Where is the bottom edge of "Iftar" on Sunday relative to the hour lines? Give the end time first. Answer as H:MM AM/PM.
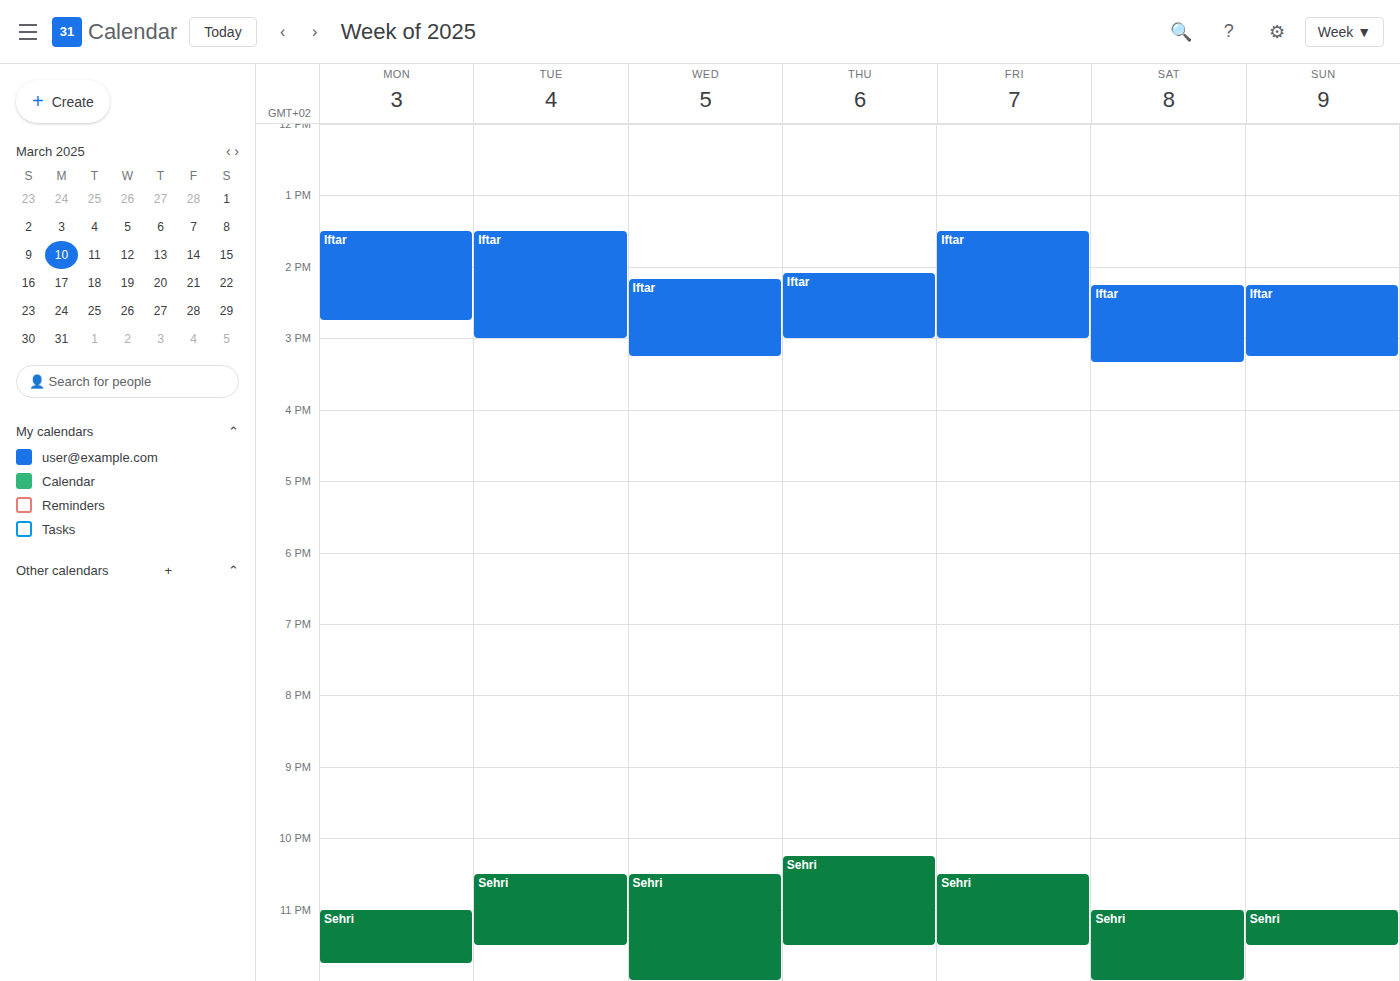
3:15 PM -- neither: a quarter of the way from the 3 PM line to the 4 PM line.